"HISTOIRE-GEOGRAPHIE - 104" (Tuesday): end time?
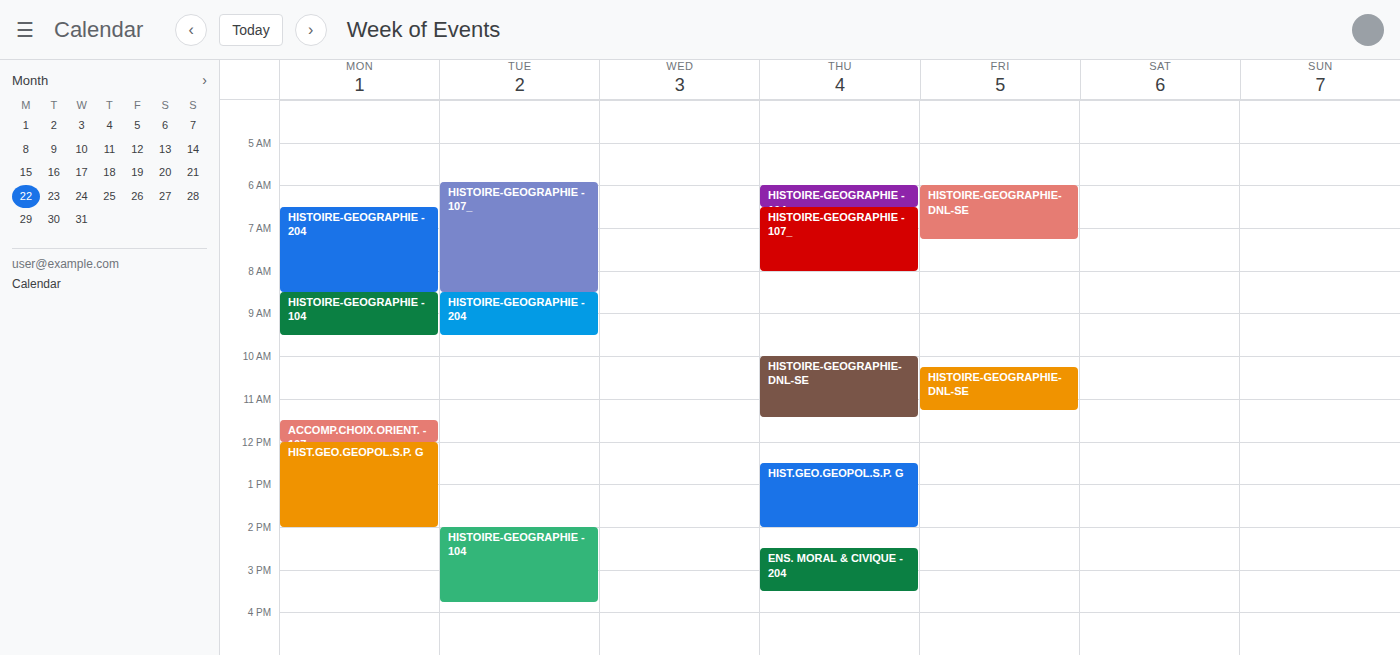
3:45 PM